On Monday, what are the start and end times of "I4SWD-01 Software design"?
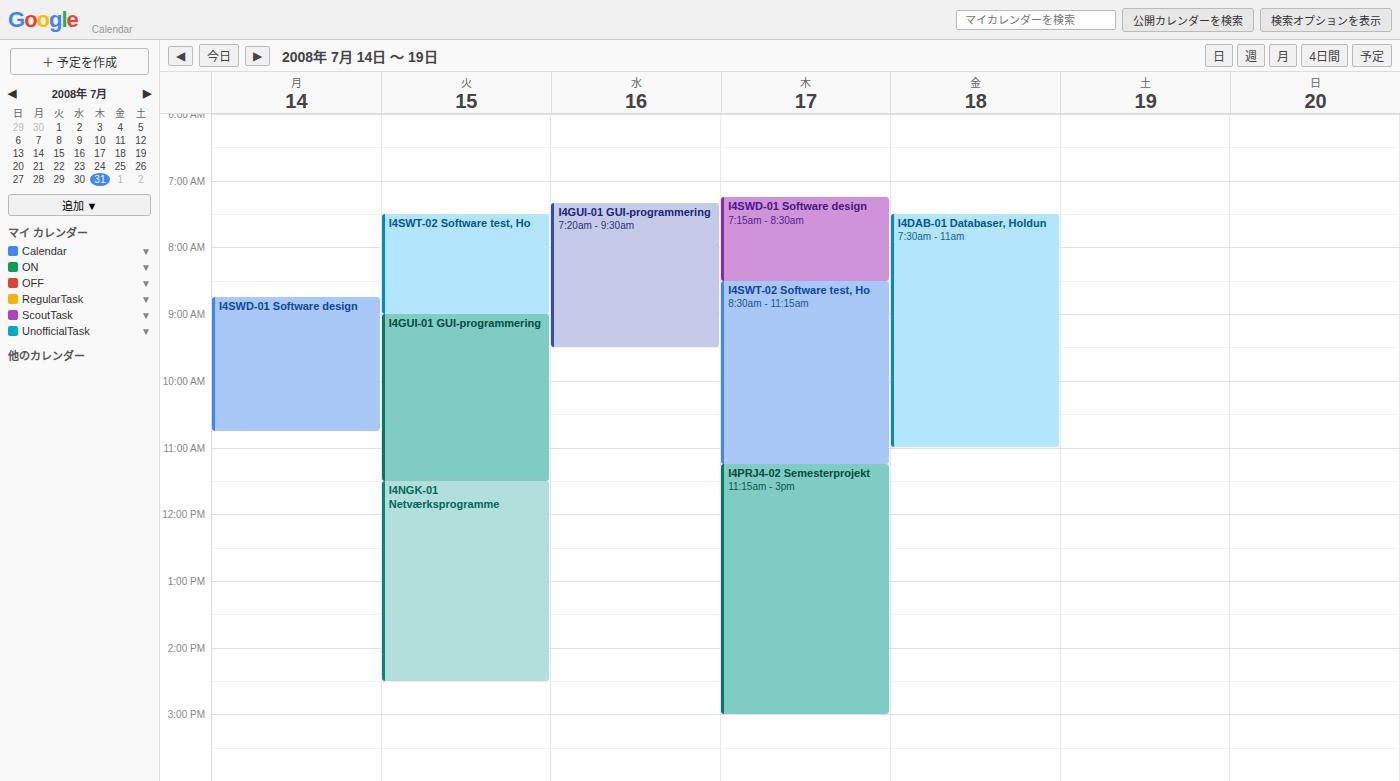
8:45 AM to 10:45 AM